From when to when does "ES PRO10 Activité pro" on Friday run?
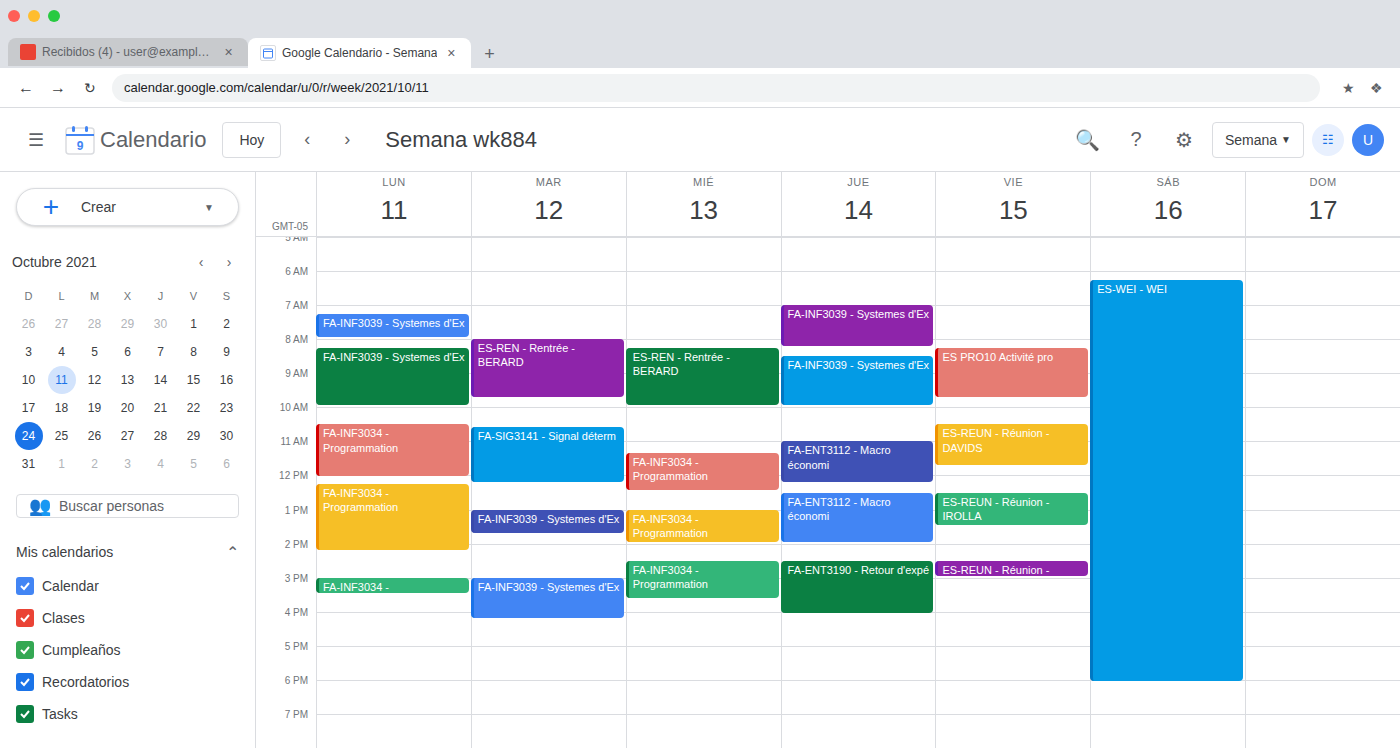
8:15 AM to 9:45 AM